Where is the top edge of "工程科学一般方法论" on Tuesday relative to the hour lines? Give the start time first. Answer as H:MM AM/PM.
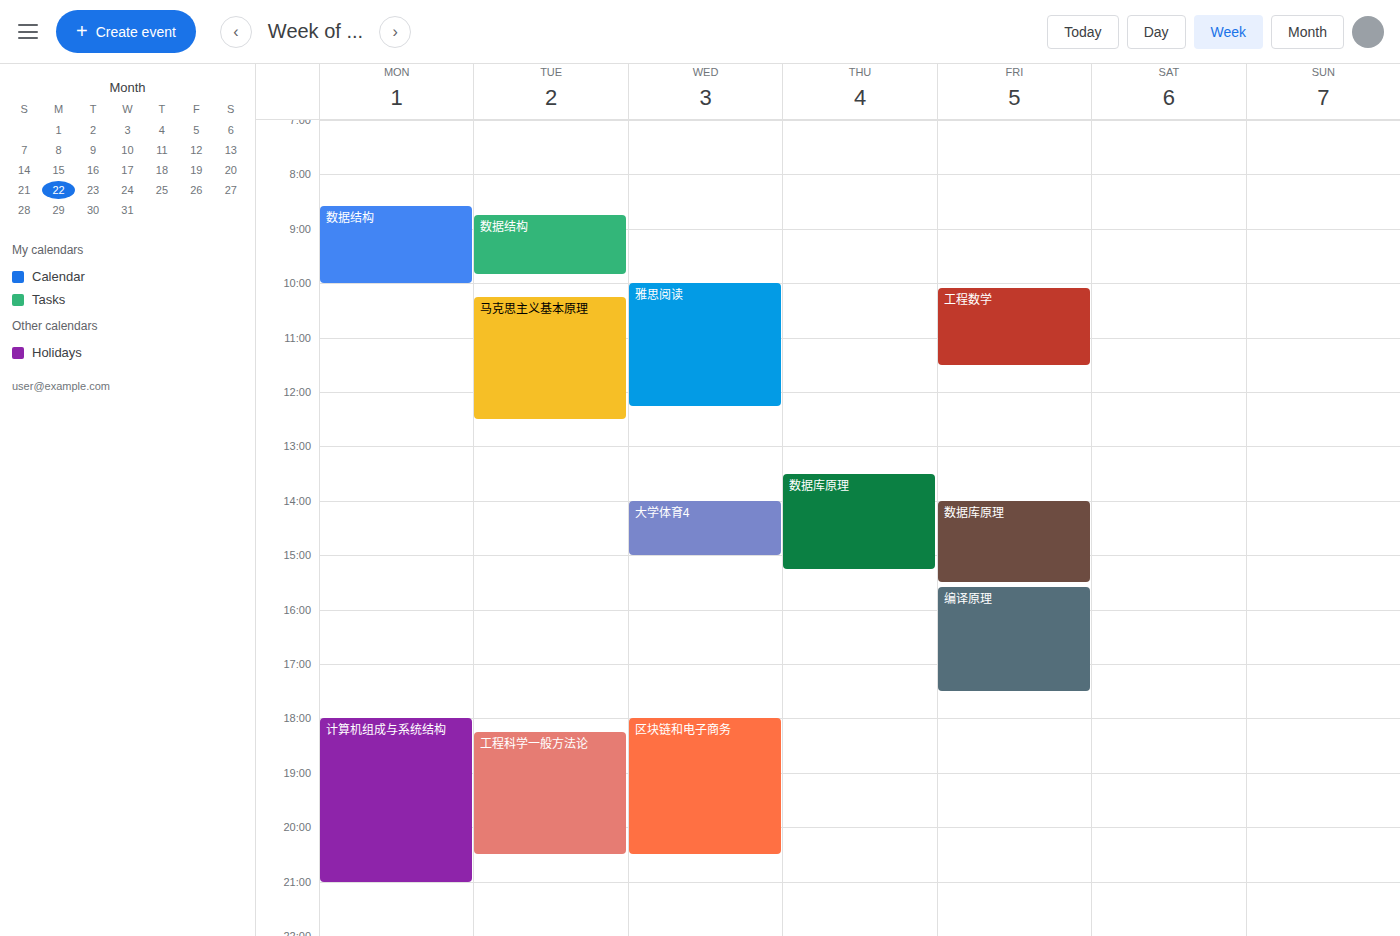
6:15 PM -- neither: a quarter of the way from the 6 PM line to the 7 PM line.